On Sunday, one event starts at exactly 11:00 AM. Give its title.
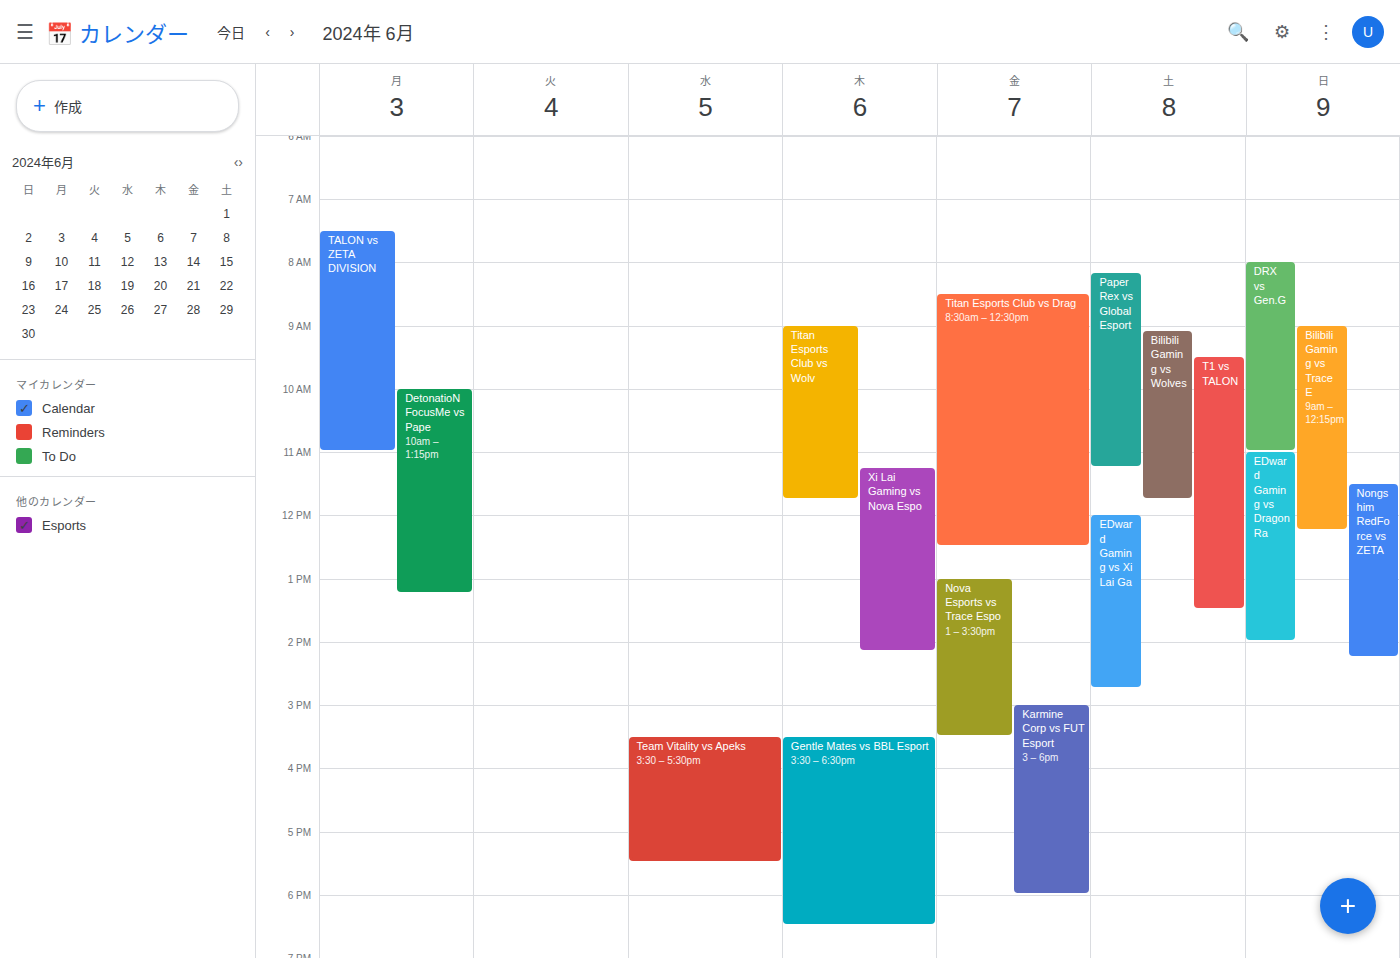
"EDward Gaming vs Dragon Ra"